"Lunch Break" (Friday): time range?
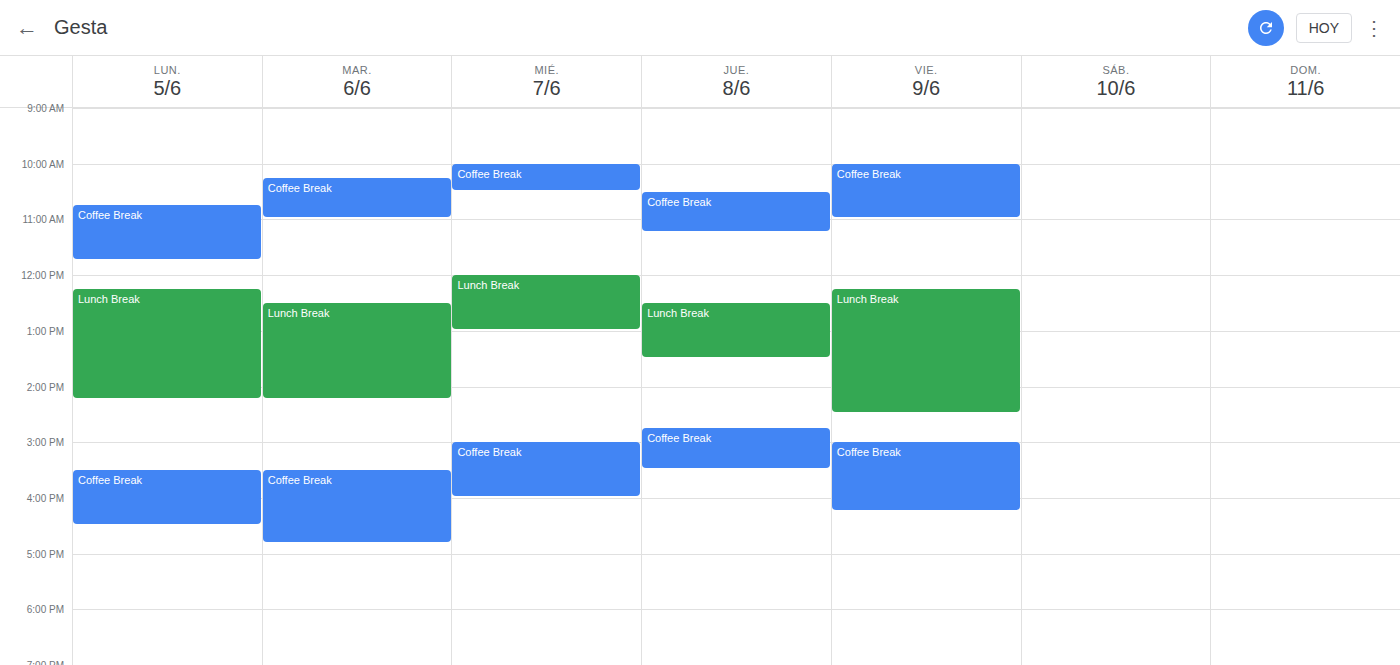
12:15 to 14:30